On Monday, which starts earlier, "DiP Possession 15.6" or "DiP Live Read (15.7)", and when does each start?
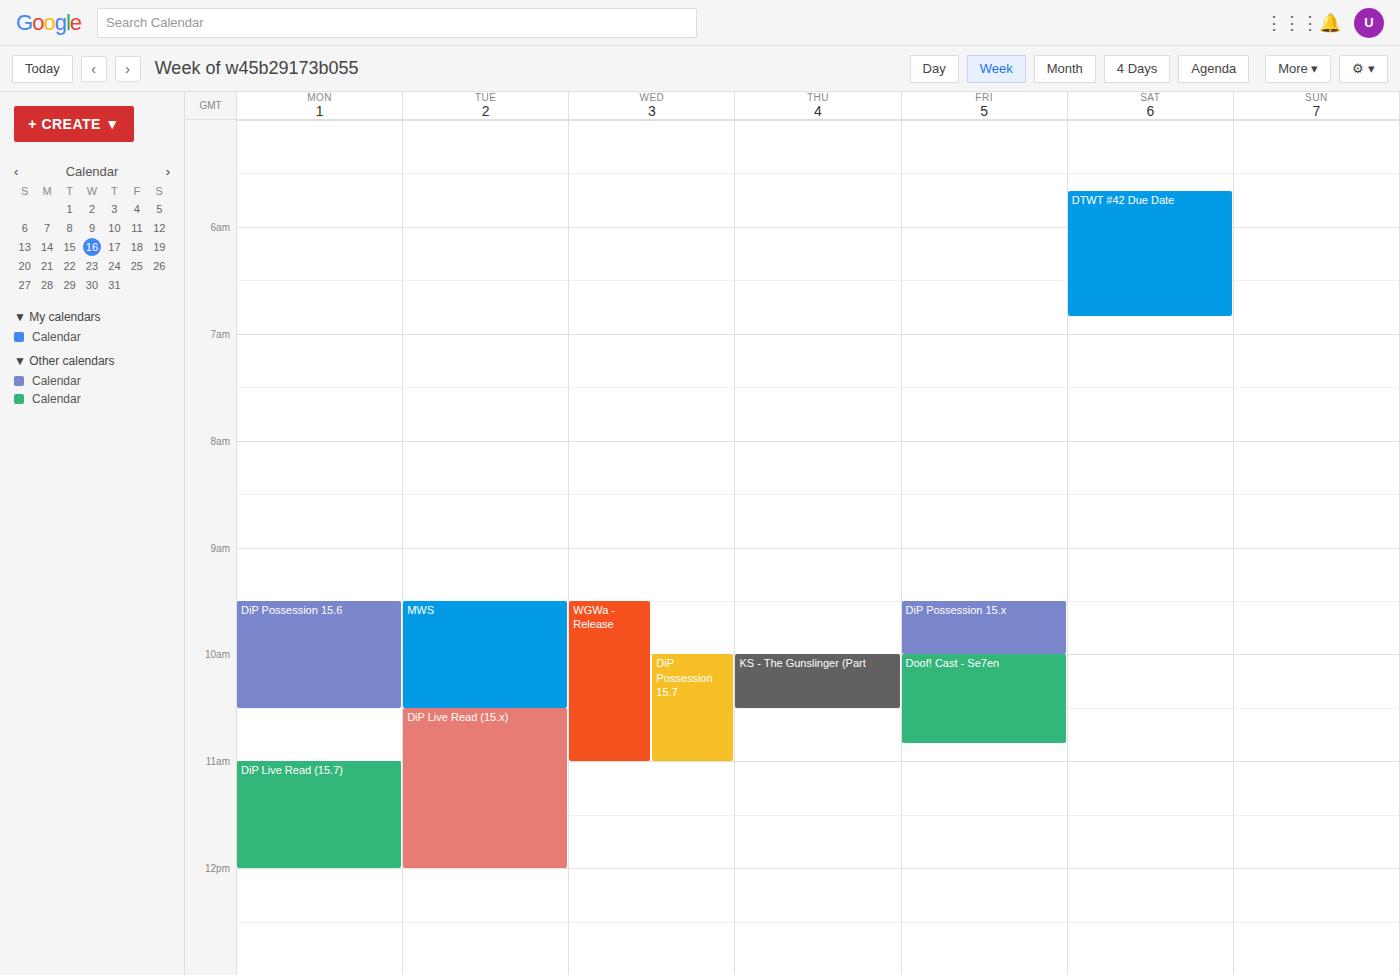
"DiP Possession 15.6" 9:30 AM; "DiP Live Read (15.7)" 11:00 AM.